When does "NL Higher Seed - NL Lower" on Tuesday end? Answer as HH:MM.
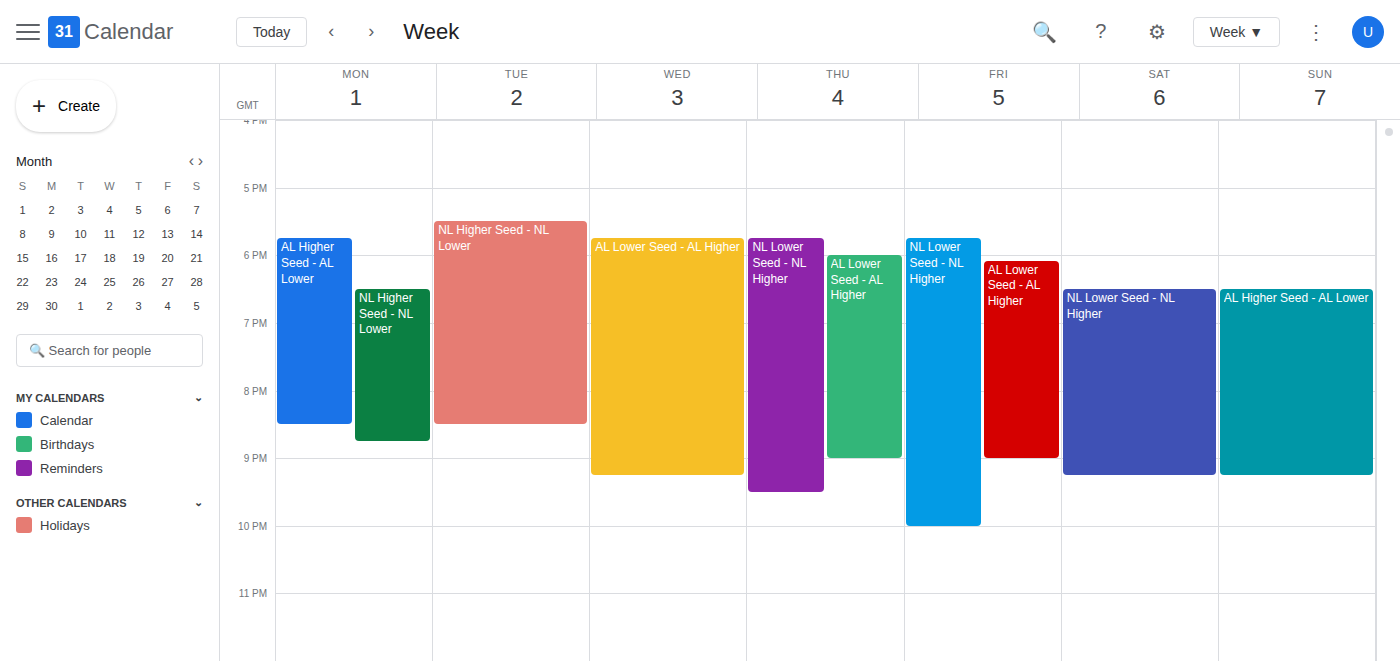
20:30